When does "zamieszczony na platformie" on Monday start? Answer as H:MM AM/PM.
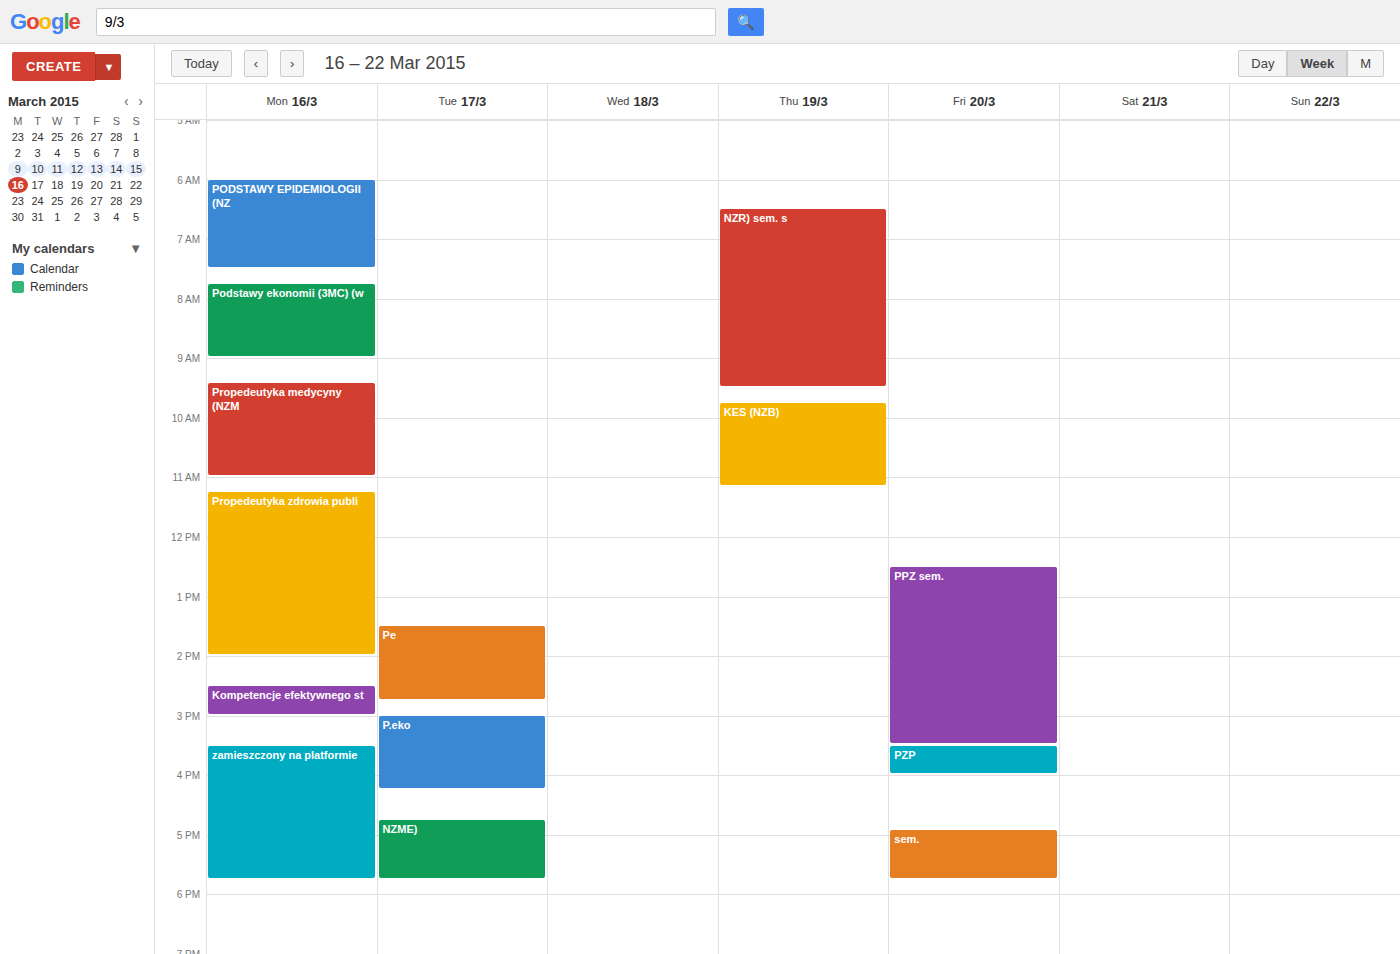
3:30 PM